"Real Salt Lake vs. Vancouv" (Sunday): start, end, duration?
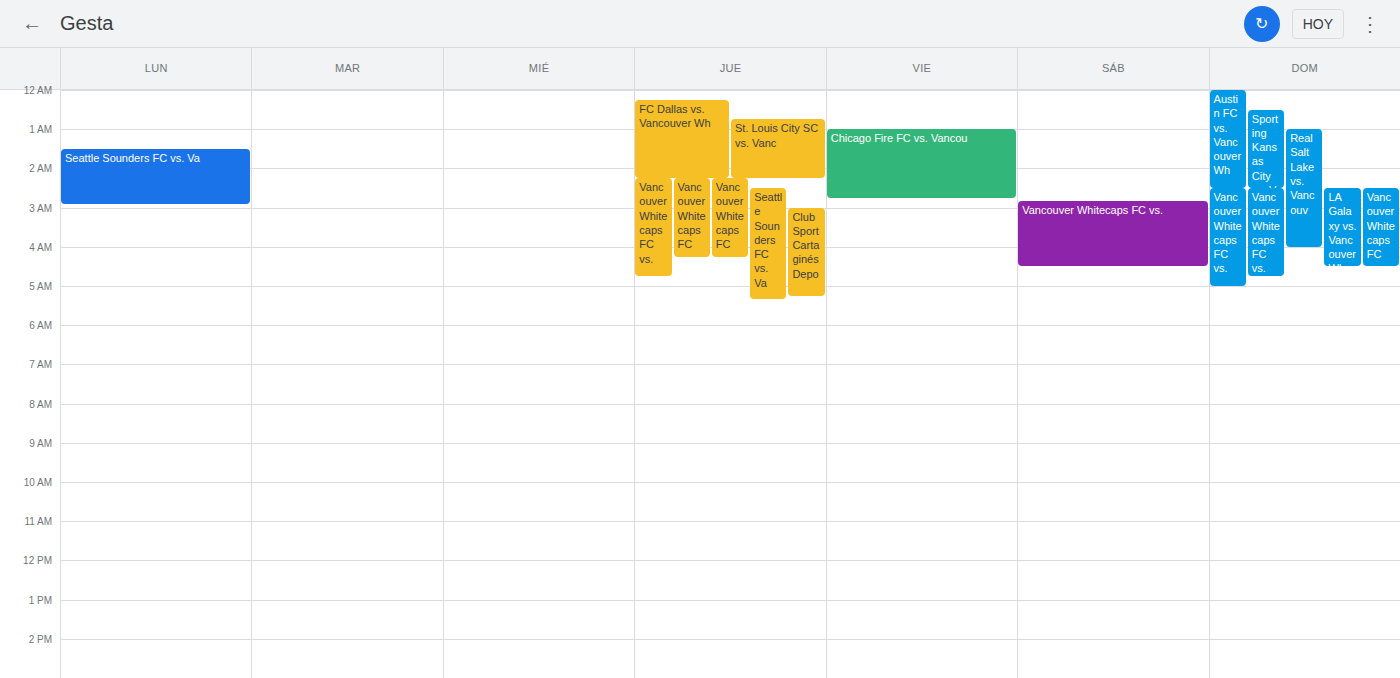
1:00 AM to 4:00 AM, 3 hours